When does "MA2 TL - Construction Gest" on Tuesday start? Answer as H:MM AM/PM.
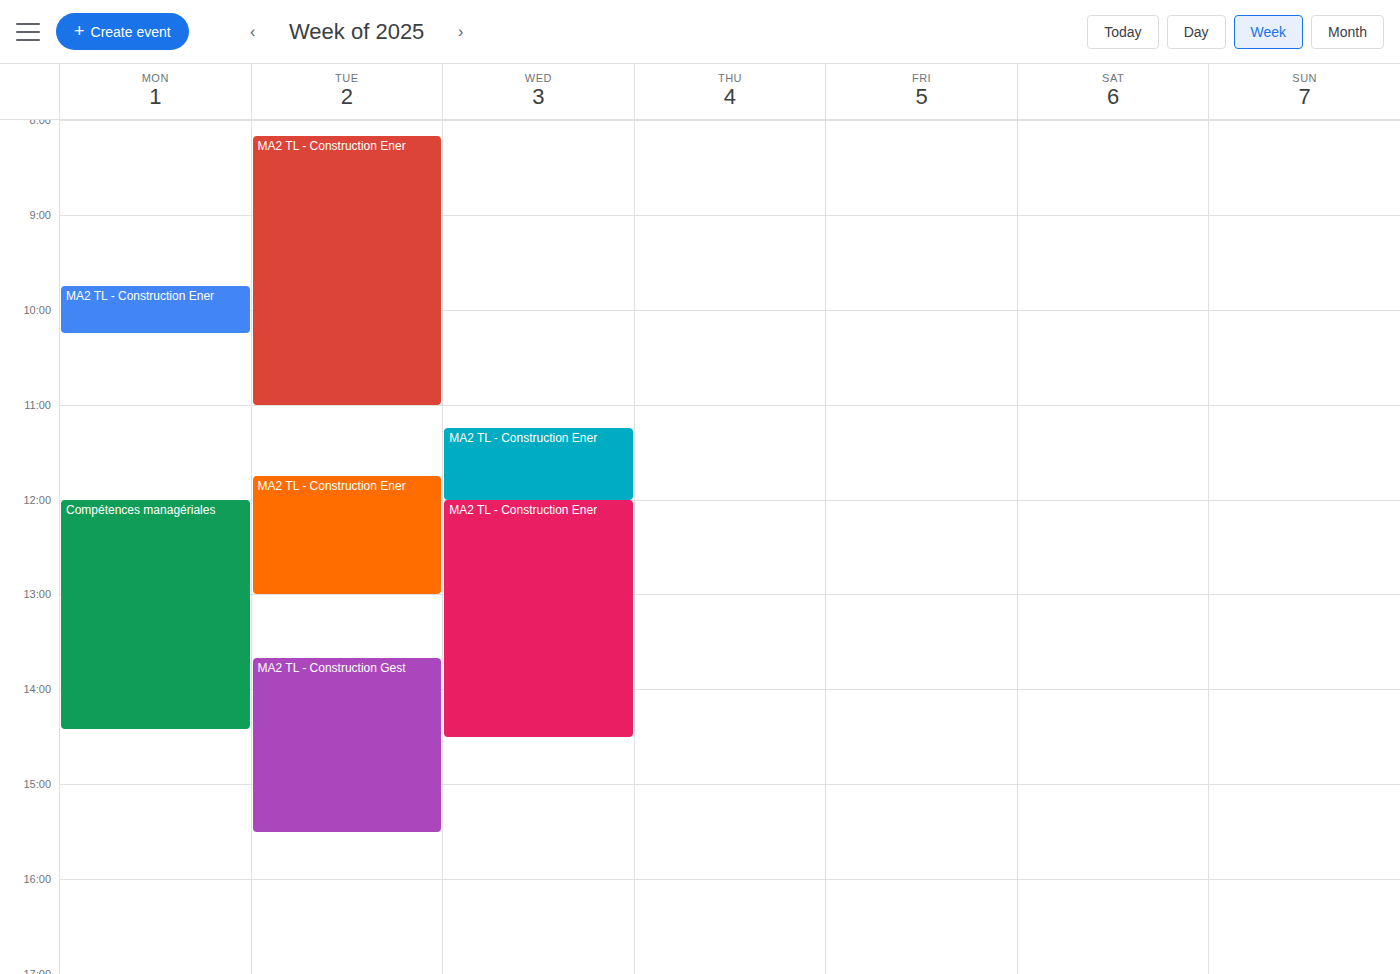
1:40 PM